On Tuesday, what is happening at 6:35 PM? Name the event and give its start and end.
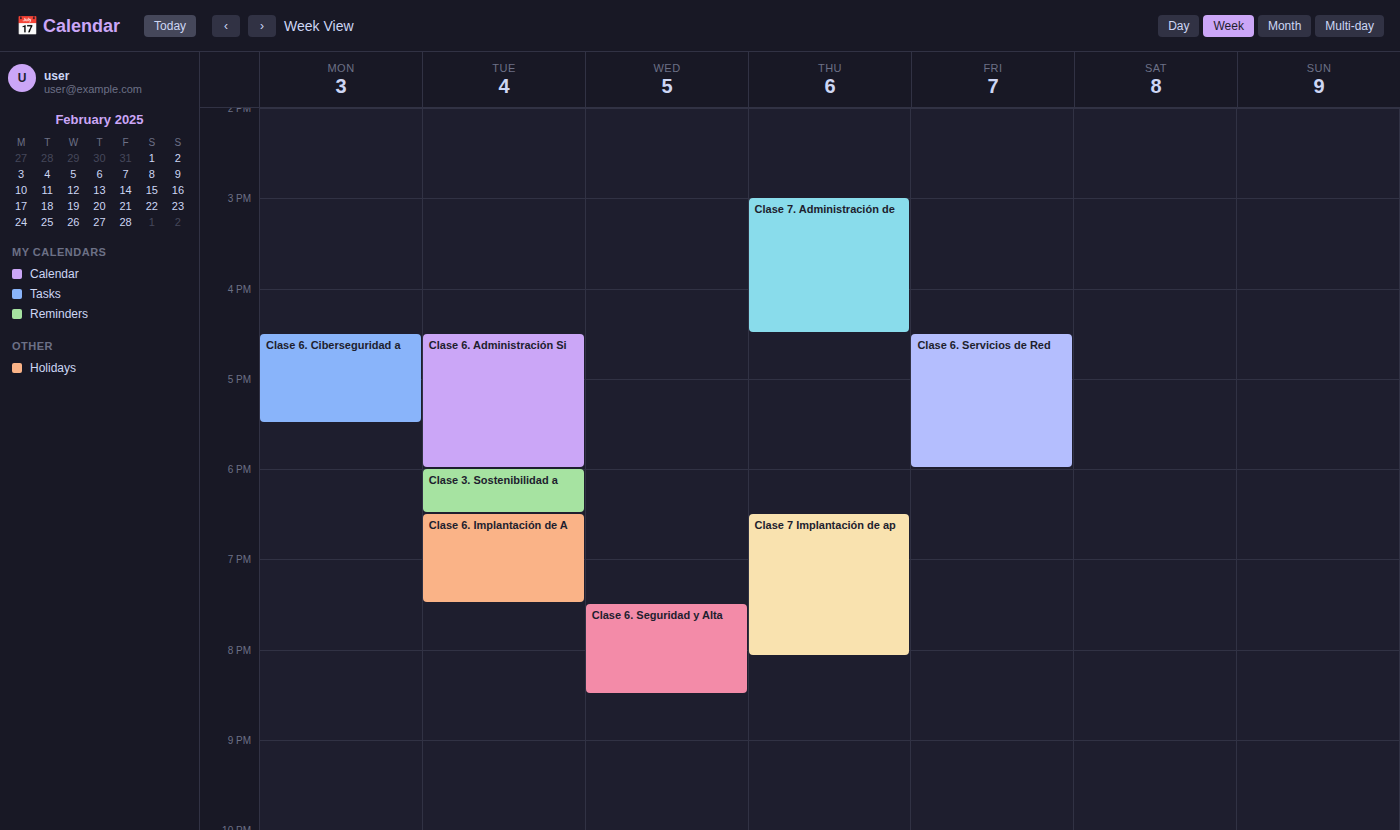
"Clase 6. Implantación de A", 6:30 PM to 7:30 PM